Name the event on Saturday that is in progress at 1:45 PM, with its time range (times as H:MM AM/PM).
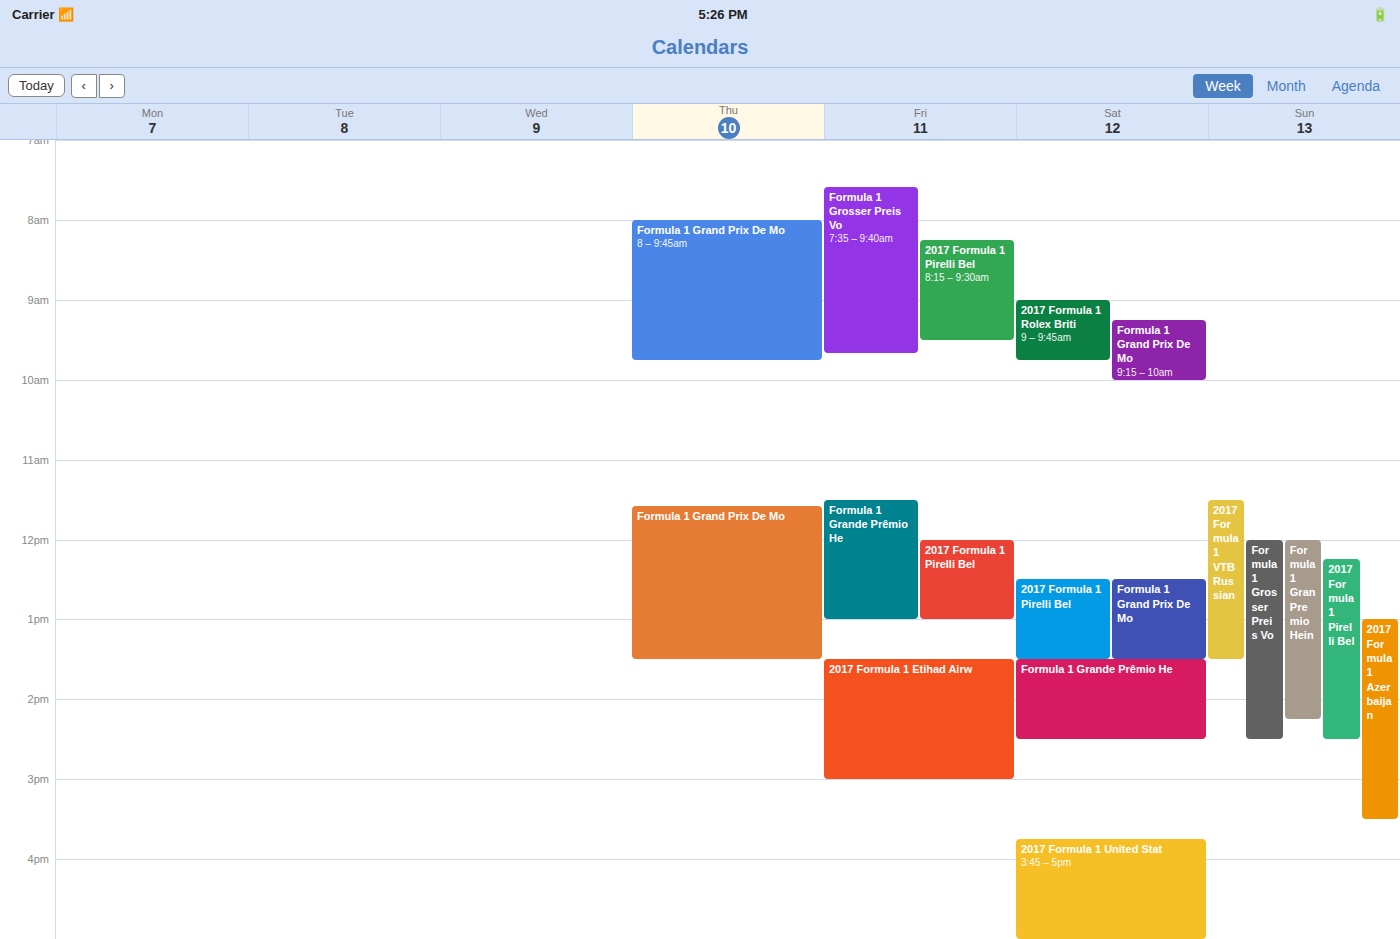
"Formula 1 Grande Prêmio He", 1:30 PM to 2:30 PM